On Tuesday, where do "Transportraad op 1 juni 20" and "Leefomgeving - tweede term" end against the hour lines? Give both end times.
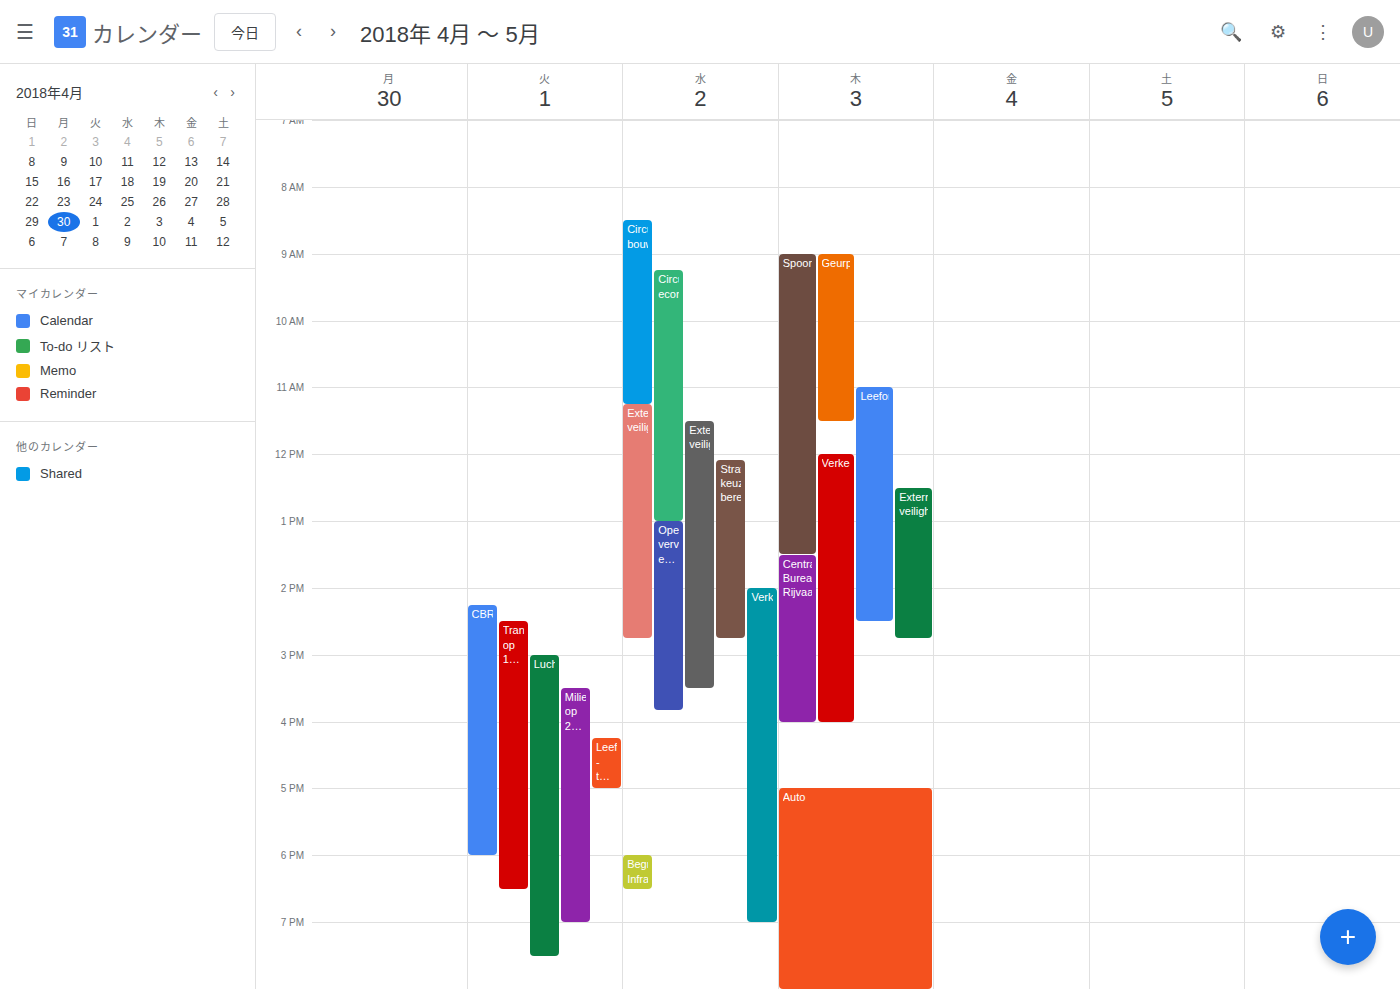
"Transportraad op 1 juni 20": 6:30 PM, halfway between the 6 PM and 7 PM lines. "Leefomgeving - tweede term": 5:00 PM, exactly on the 5 PM line.